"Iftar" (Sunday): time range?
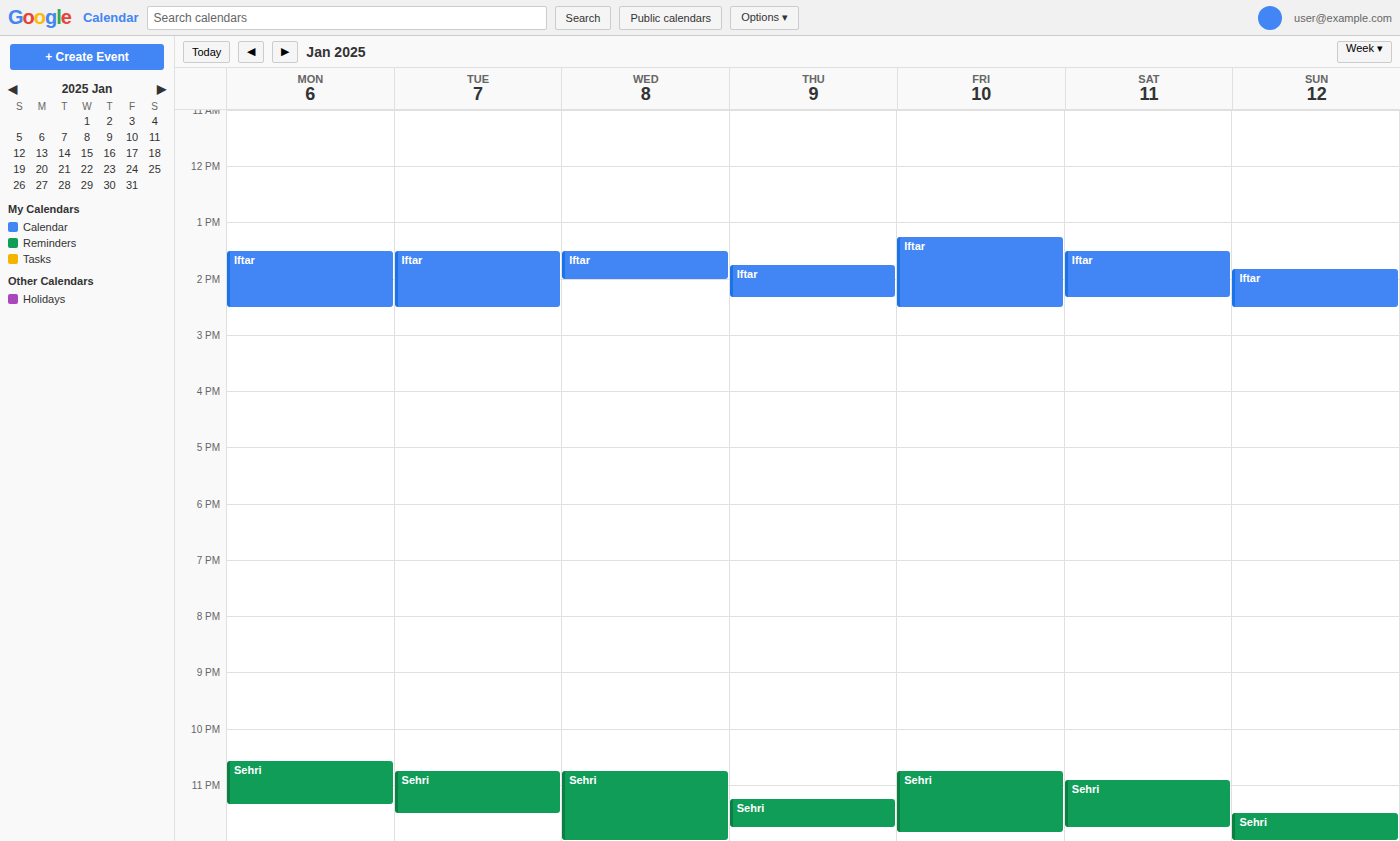
1:50 PM to 2:30 PM